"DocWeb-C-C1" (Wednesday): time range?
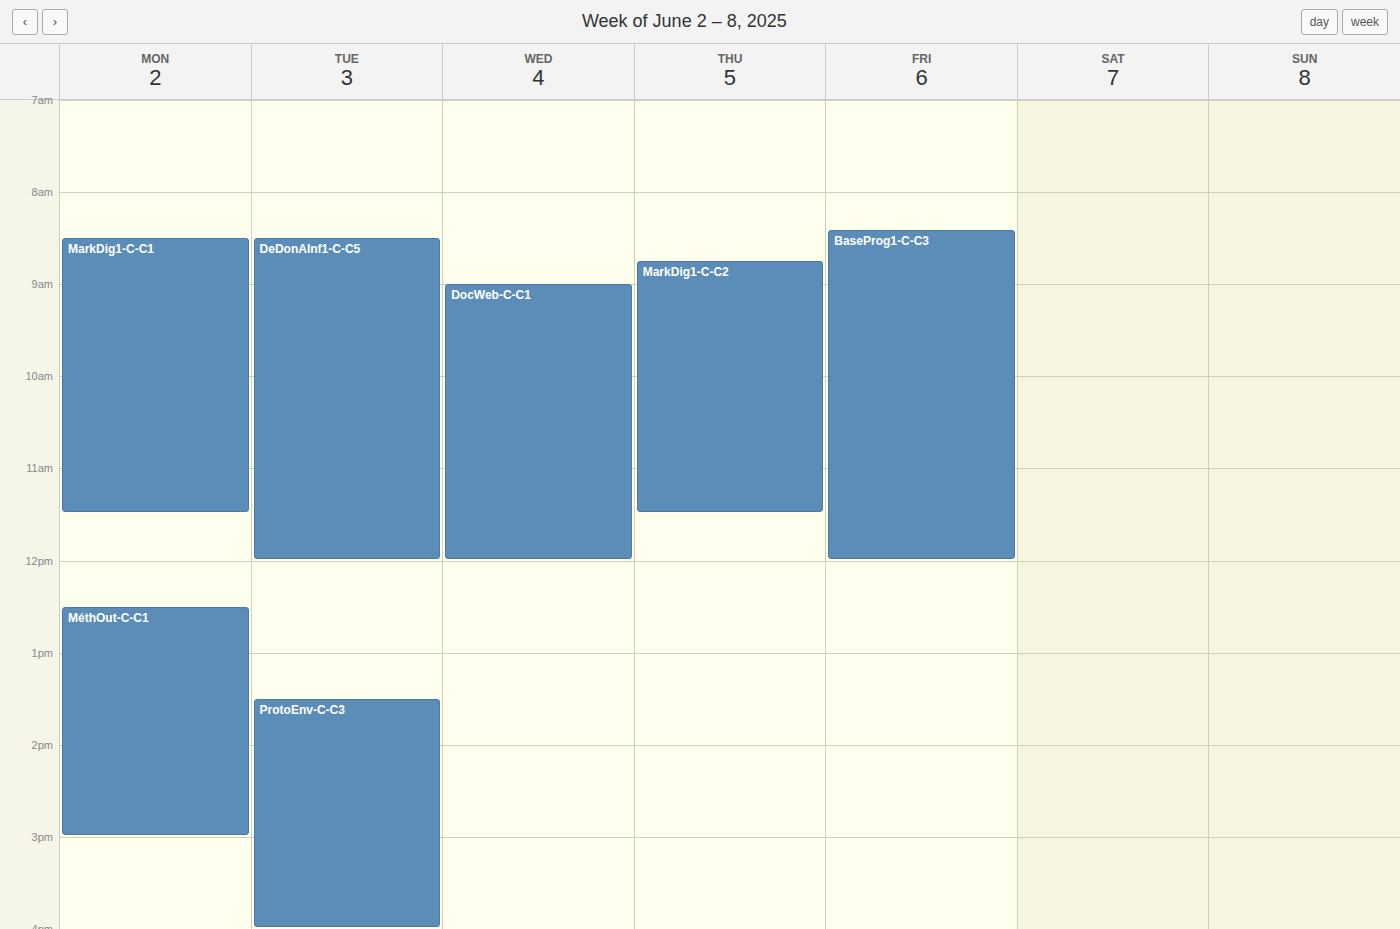
9:00 AM to 12:00 PM